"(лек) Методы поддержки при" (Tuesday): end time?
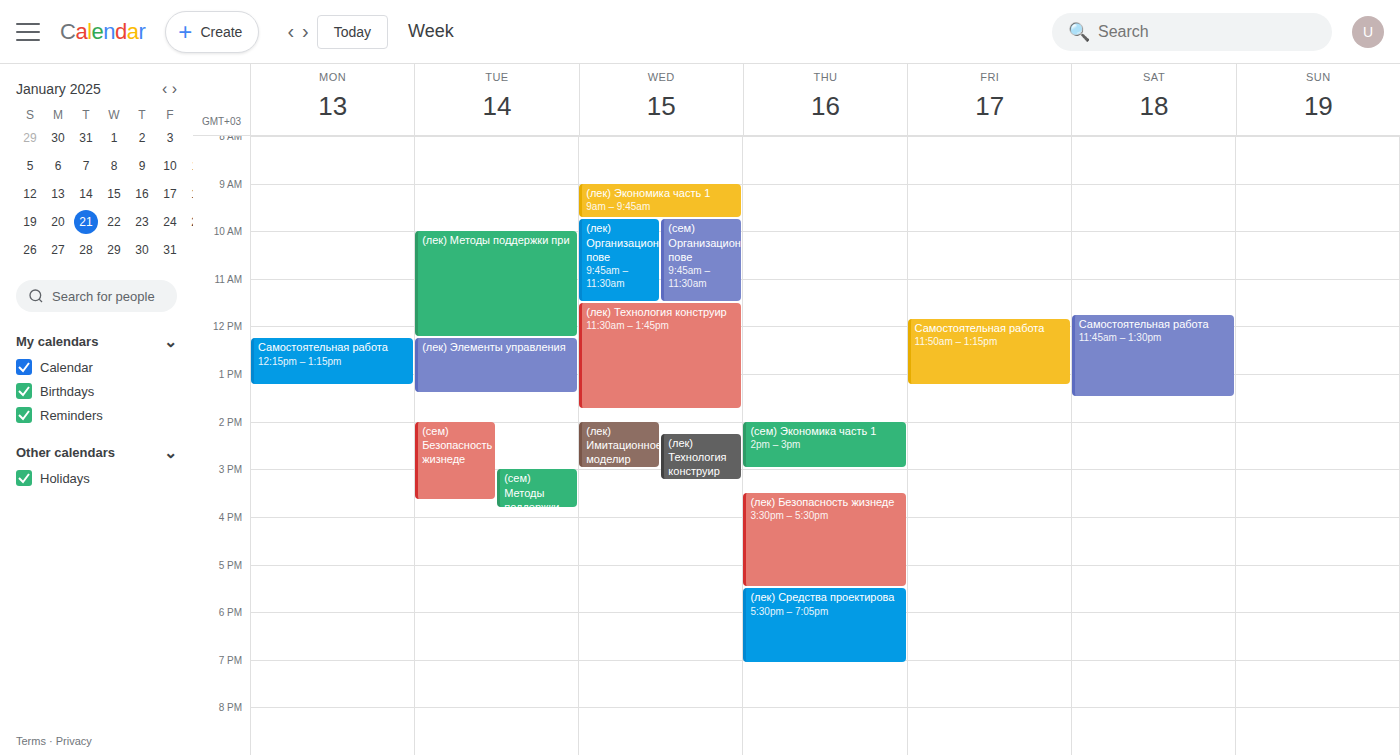
12:15 PM